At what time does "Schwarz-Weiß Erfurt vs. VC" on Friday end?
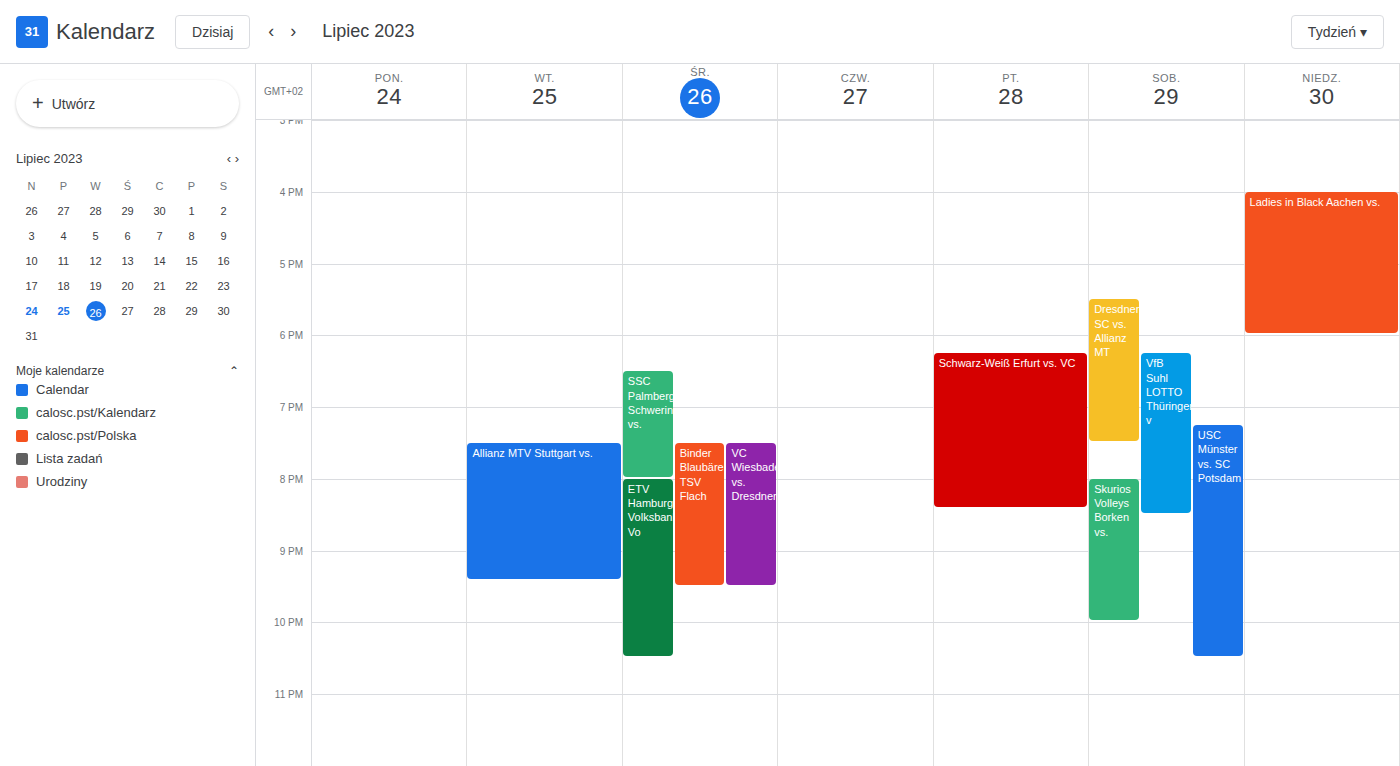
8:25 PM